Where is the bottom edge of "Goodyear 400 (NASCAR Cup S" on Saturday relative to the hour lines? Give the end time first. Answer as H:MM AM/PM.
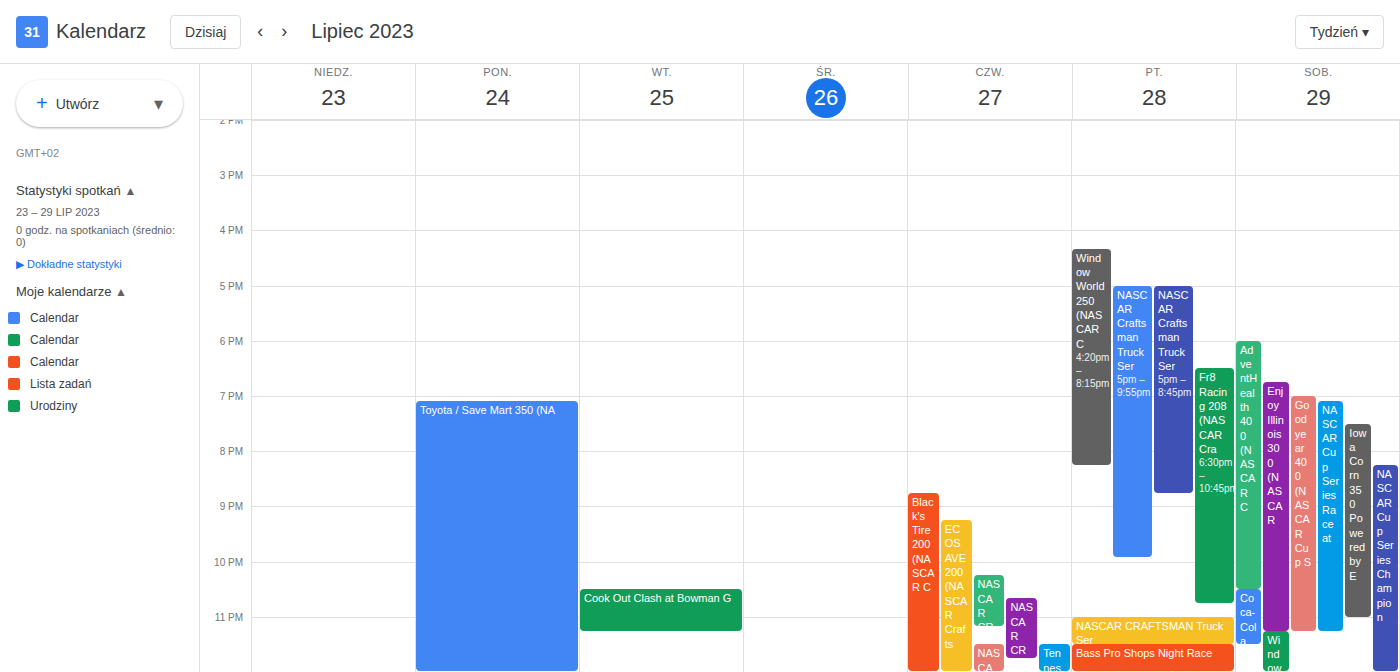
11:15 PM -- neither: a quarter of the way from the 11 PM line to the 12 AM line.